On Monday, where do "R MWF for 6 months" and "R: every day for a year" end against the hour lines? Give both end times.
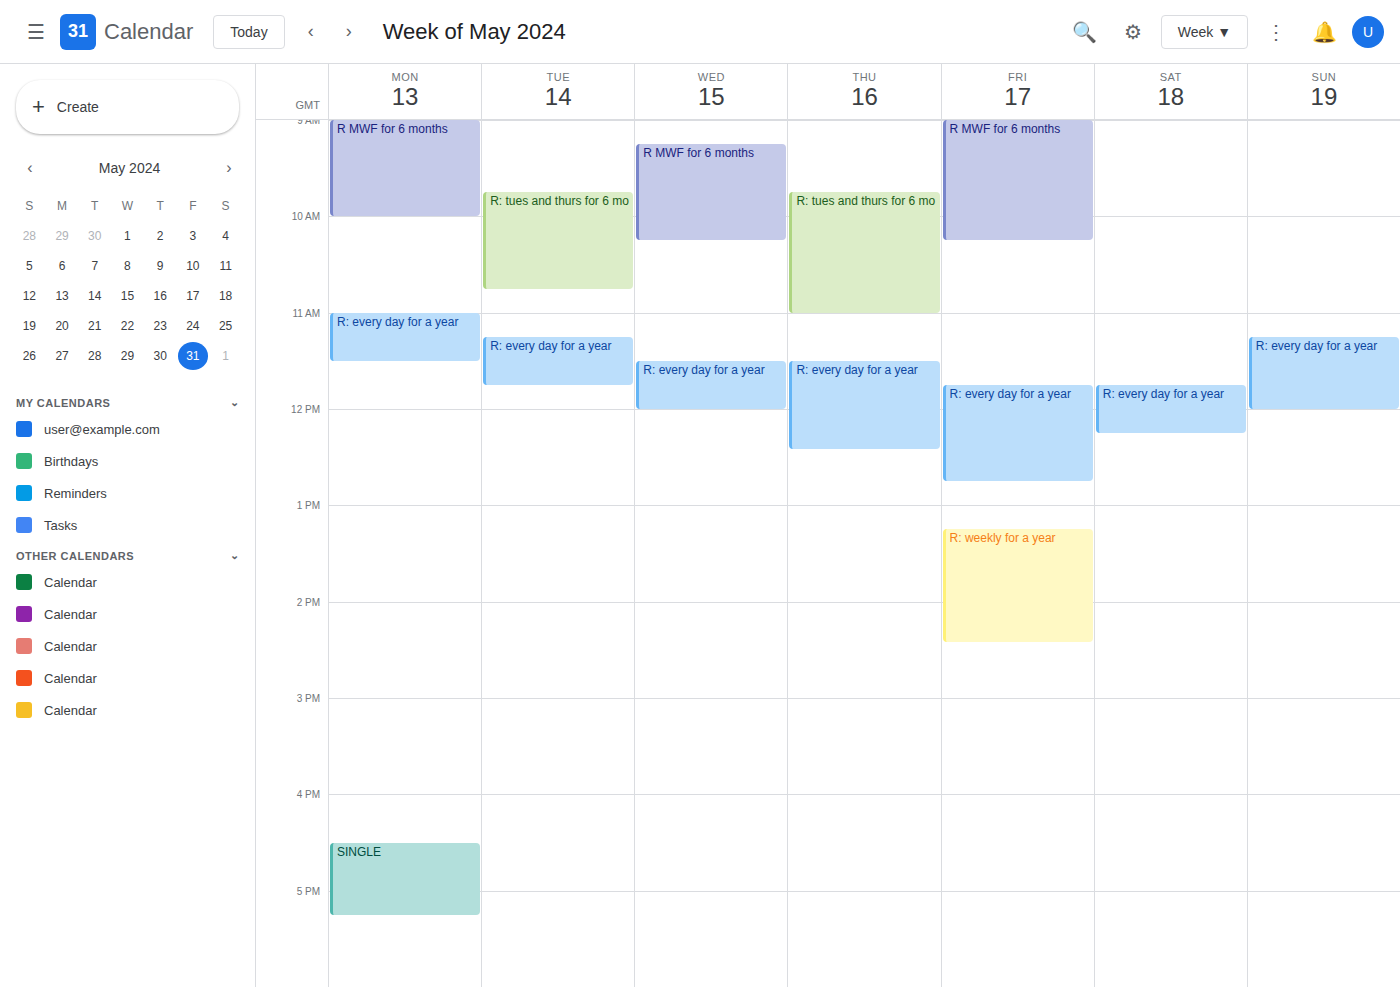
"R MWF for 6 months": 10:00 AM, exactly on the 10 AM line. "R: every day for a year": 11:30 AM, halfway between the 11 AM and 12 PM lines.